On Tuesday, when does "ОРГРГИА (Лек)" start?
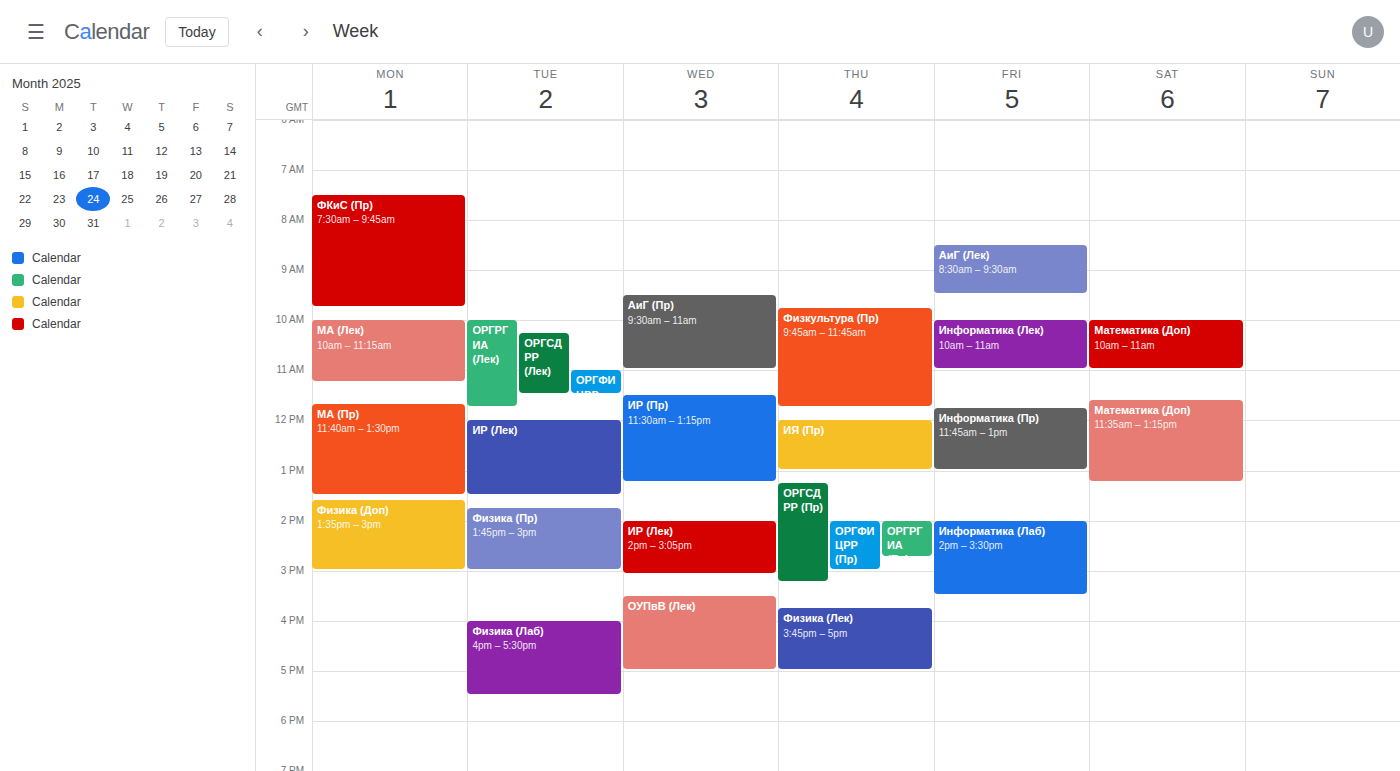
10:00 AM